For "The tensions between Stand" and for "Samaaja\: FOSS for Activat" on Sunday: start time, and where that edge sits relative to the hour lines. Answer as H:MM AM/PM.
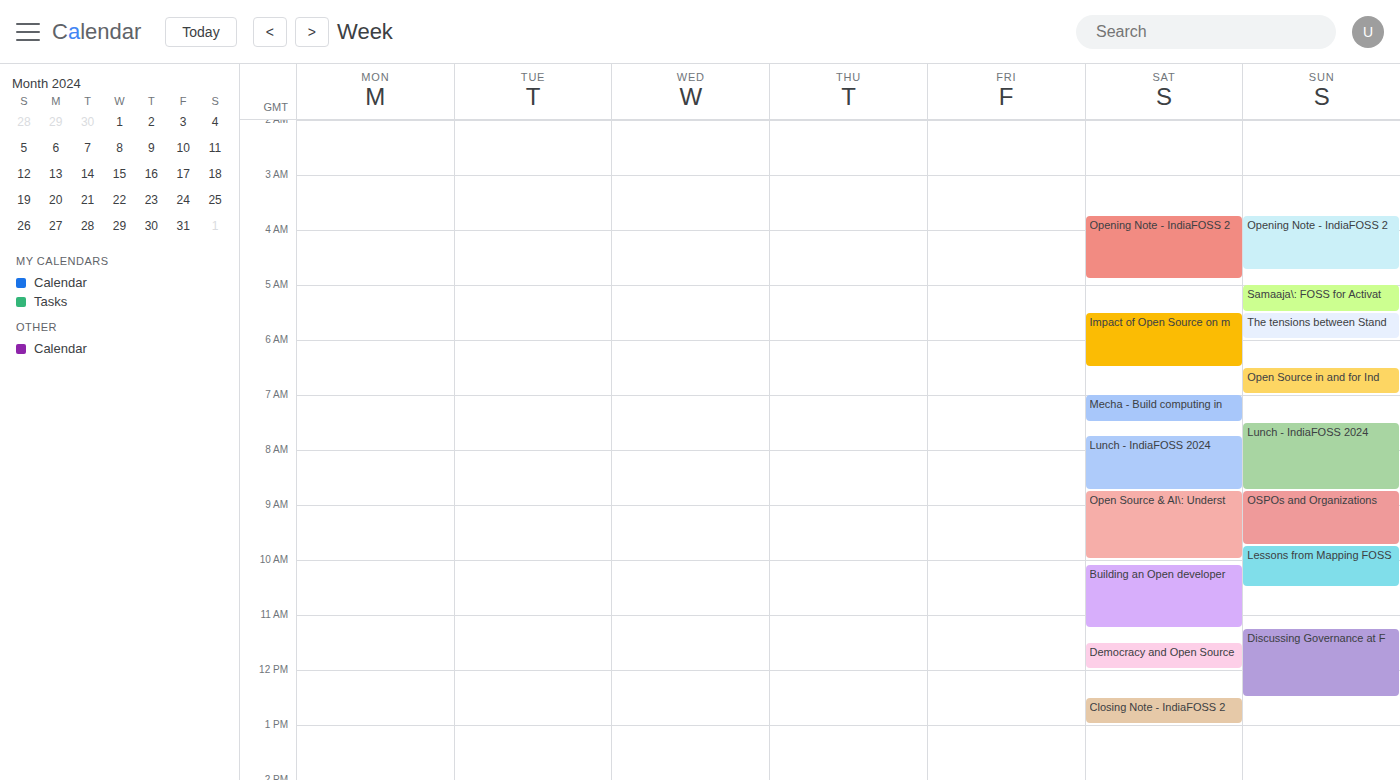
"The tensions between Stand": 5:30 AM, halfway between the 5 AM and 6 AM lines. "Samaaja\: FOSS for Activat": 5:00 AM, exactly on the 5 AM line.